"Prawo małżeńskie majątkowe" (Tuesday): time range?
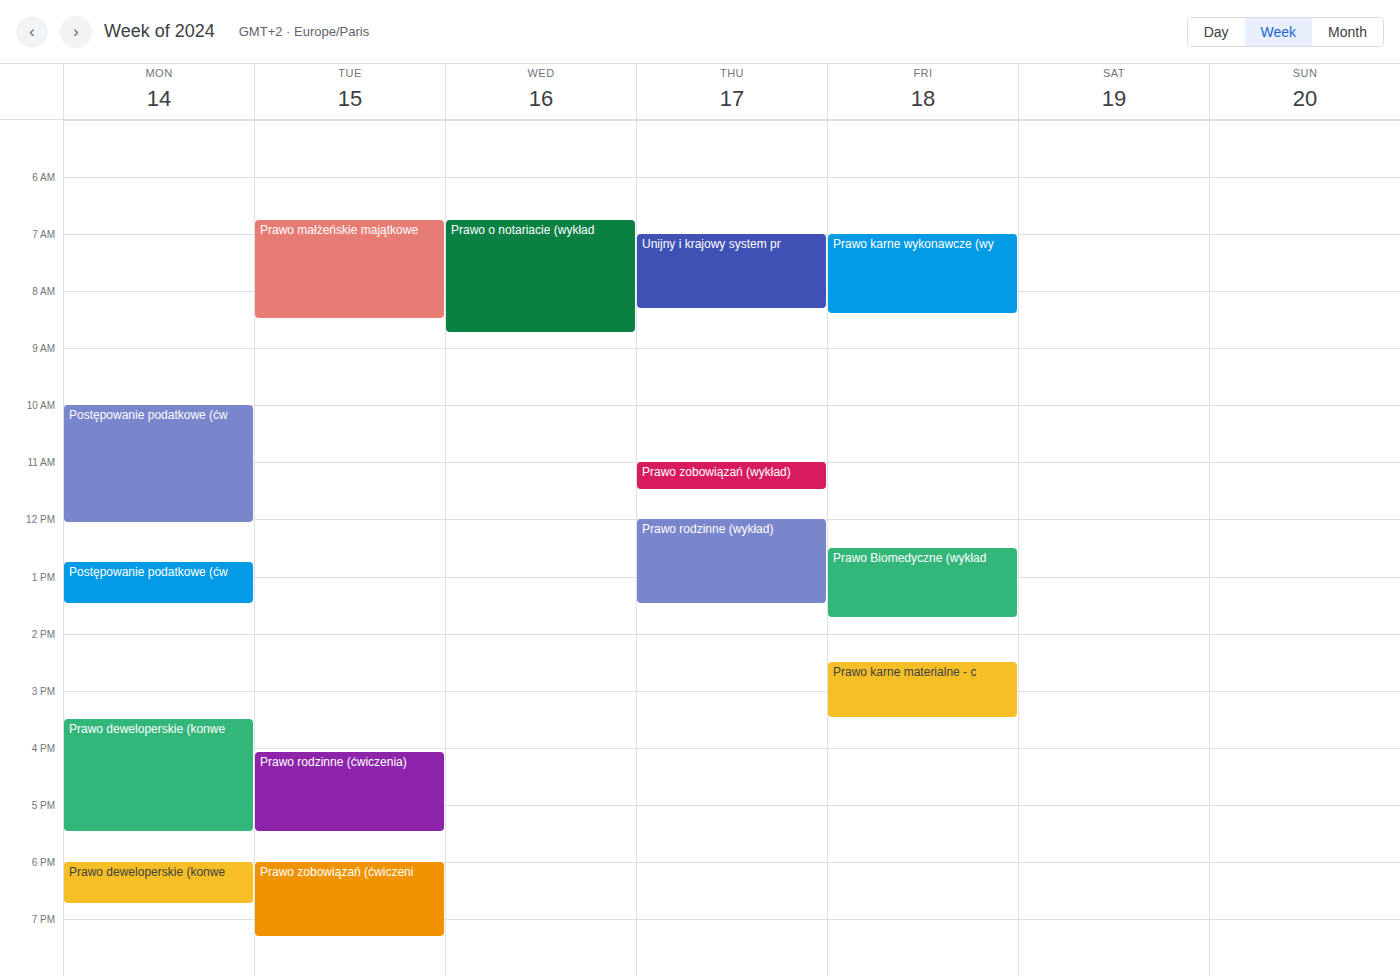
6:45 AM to 8:30 AM